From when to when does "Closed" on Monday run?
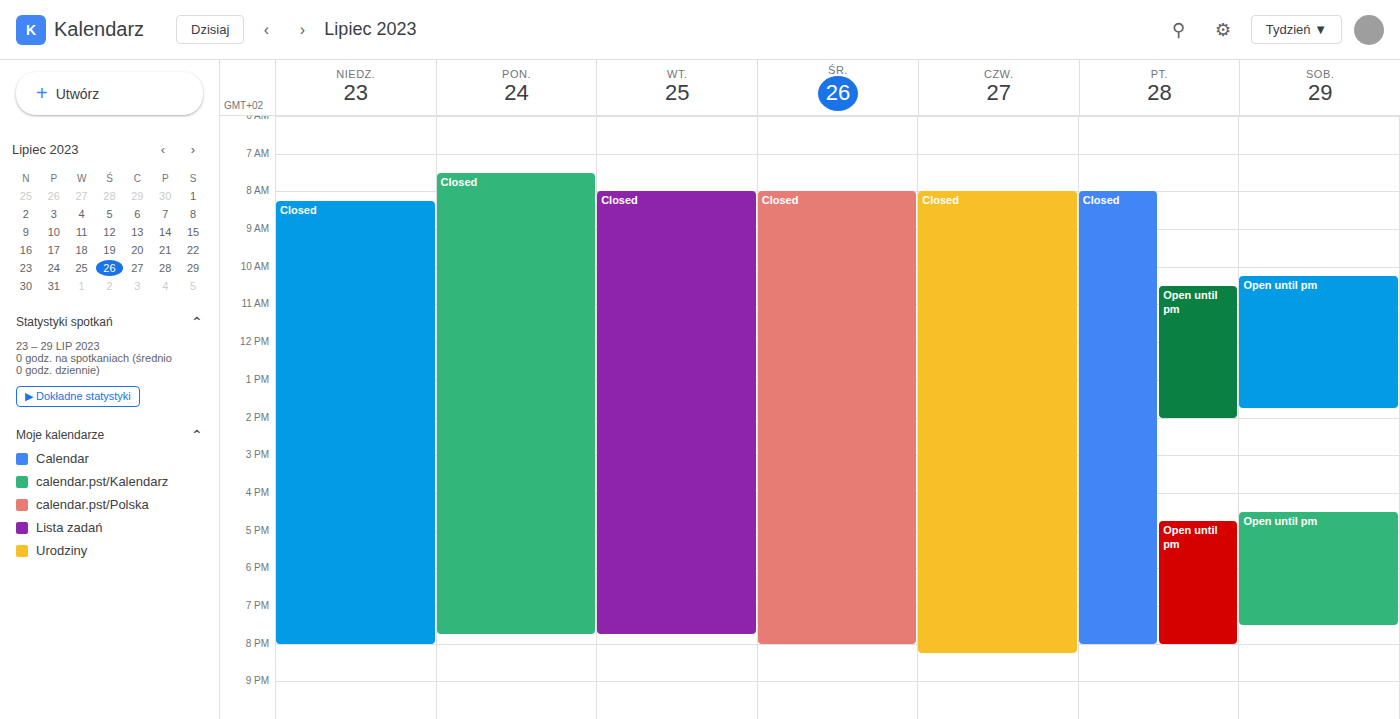
7:30 AM to 7:45 PM